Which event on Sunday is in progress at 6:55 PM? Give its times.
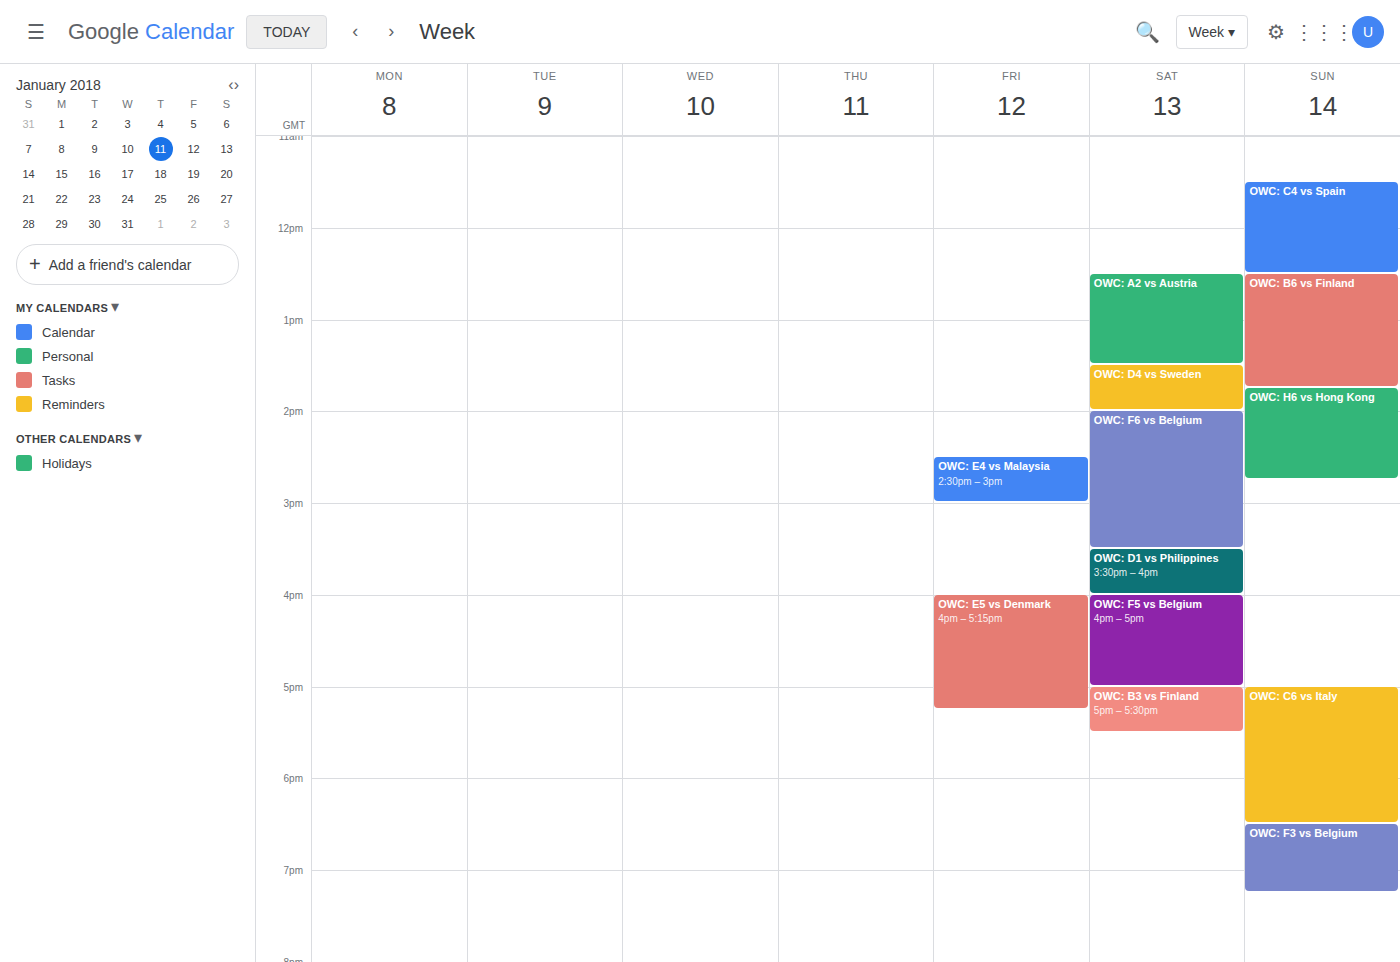
"OWC: F3 vs Belgium", 6:30 PM to 7:15 PM